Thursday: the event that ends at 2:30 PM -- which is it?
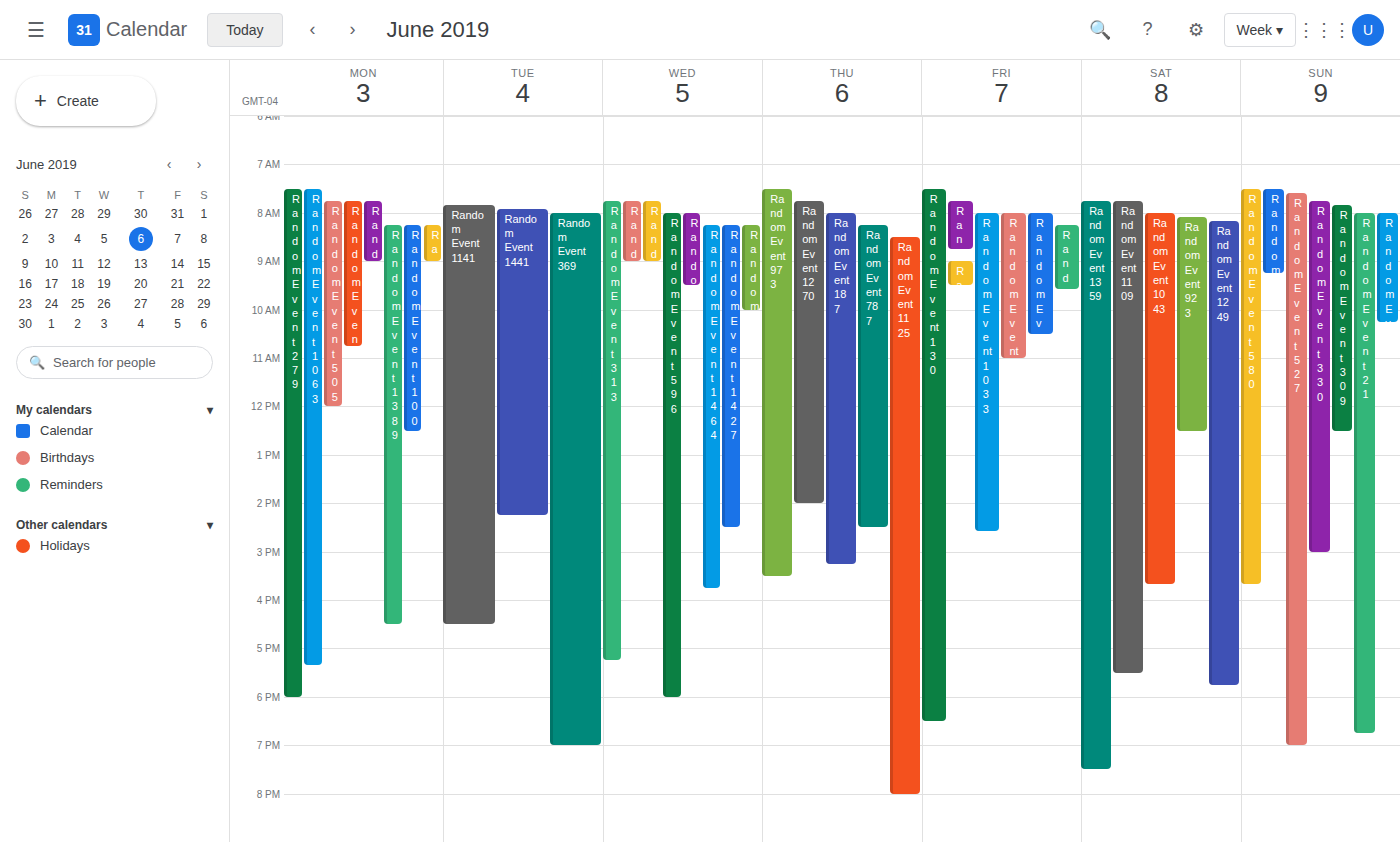
"Random Event 787"